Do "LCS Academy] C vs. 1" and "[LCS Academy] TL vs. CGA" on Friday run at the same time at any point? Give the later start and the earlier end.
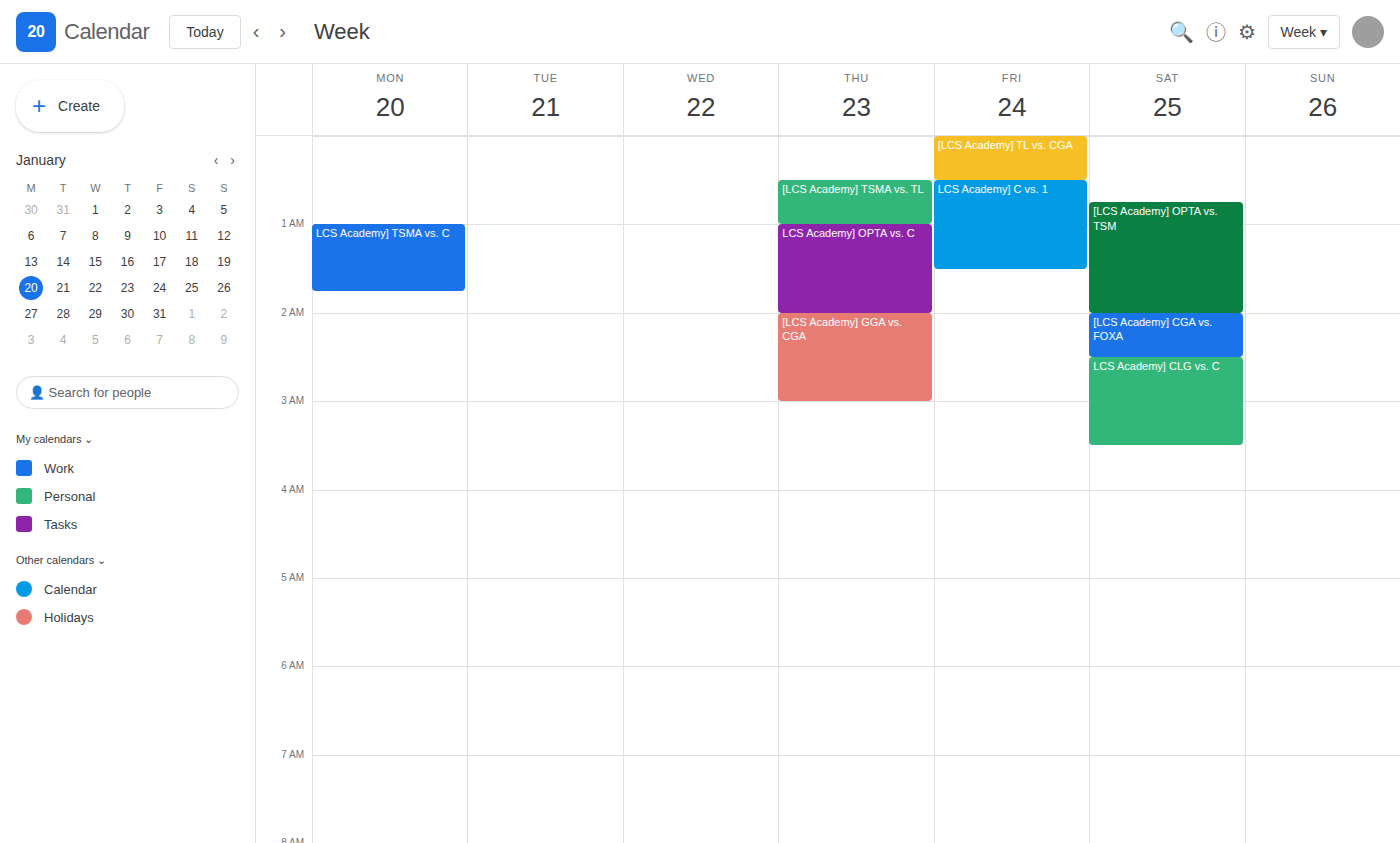
"[LCS Academy] TL vs. CGA" ends at 12:30 AM, exactly when "LCS Academy] C vs. 1" starts -- they touch but do not overlap.